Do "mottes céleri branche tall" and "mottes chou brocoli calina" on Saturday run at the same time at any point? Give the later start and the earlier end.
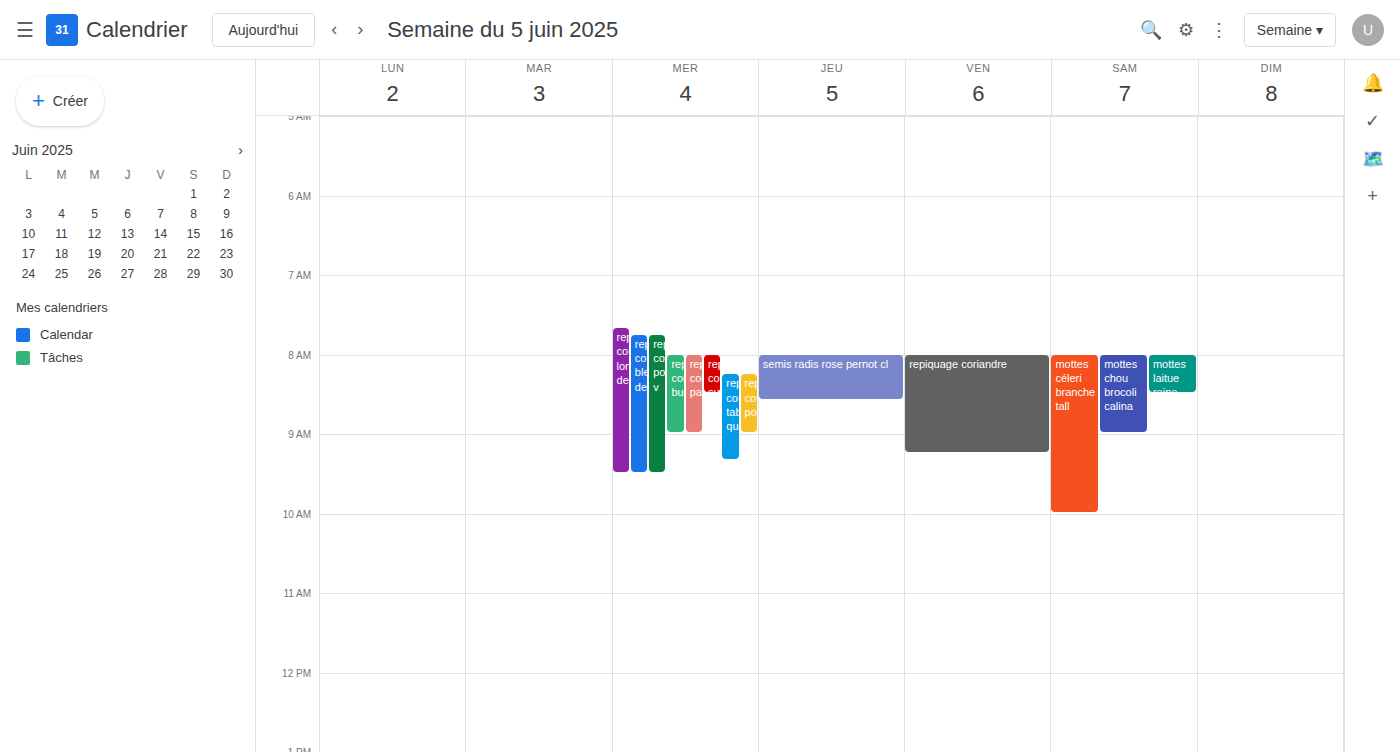
"mottes chou brocoli calina" runs 08:00 to 09:00, inside "mottes céleri branche tall" -- they overlap.